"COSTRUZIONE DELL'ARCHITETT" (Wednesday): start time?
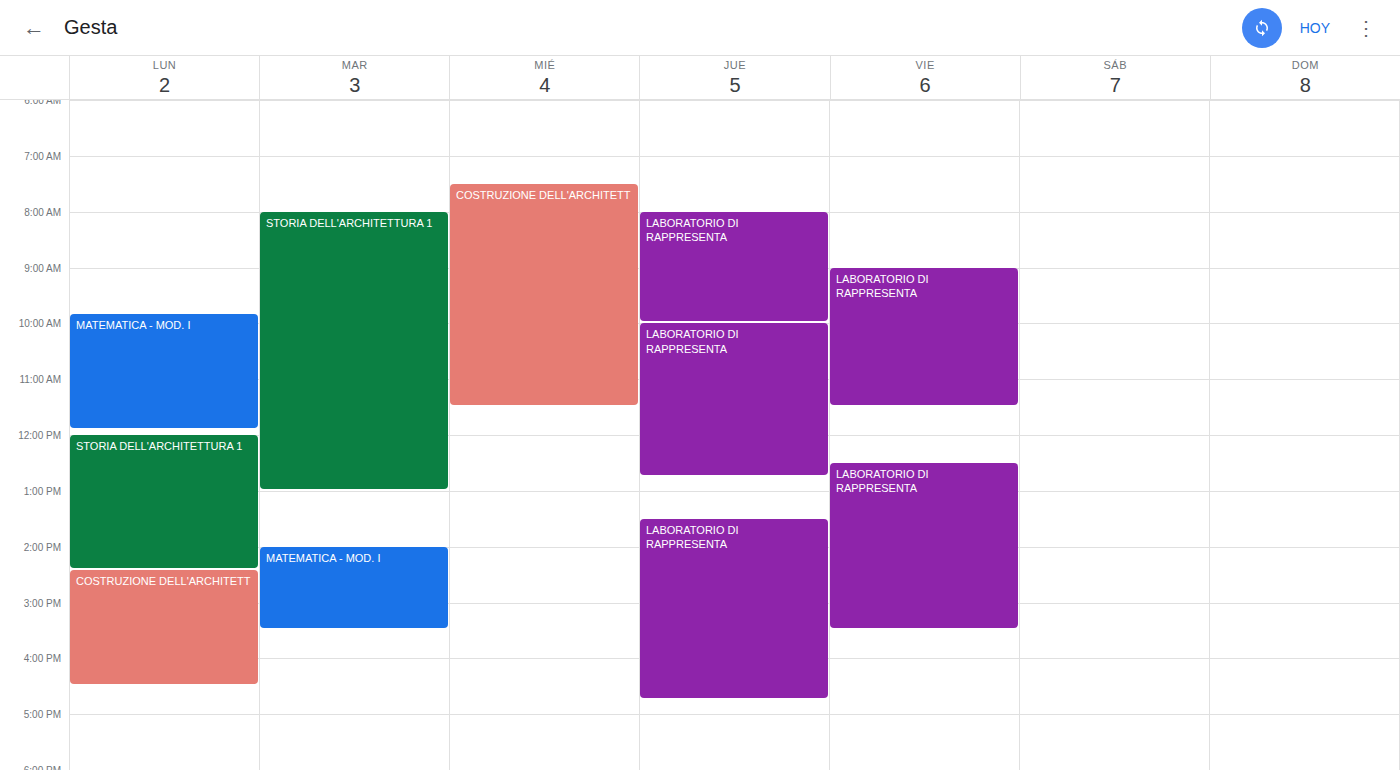
07:30